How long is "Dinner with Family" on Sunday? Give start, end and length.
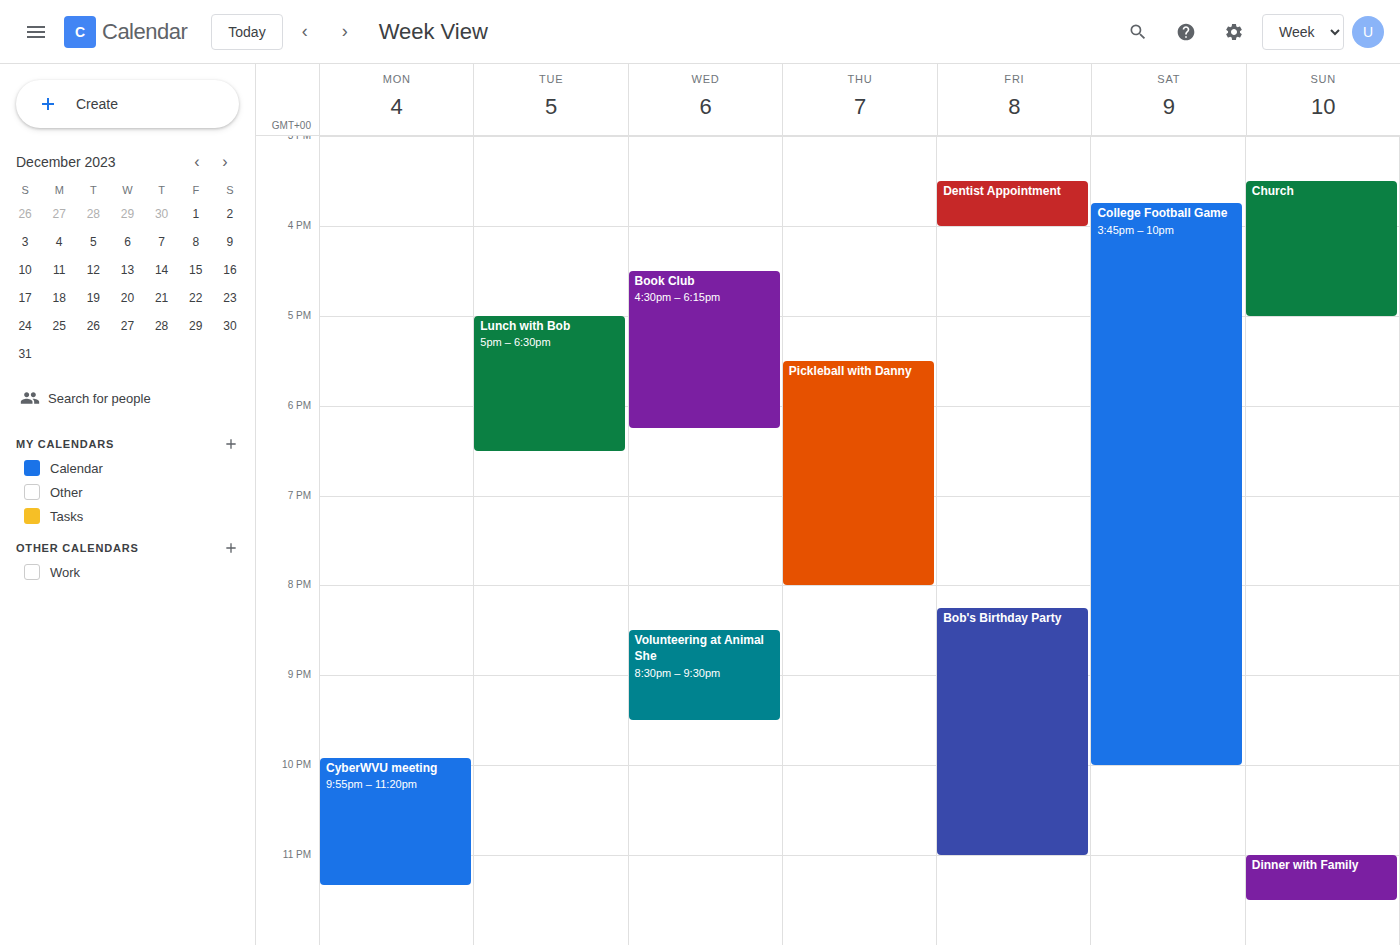
11:00 PM to 11:30 PM, 30 minutes